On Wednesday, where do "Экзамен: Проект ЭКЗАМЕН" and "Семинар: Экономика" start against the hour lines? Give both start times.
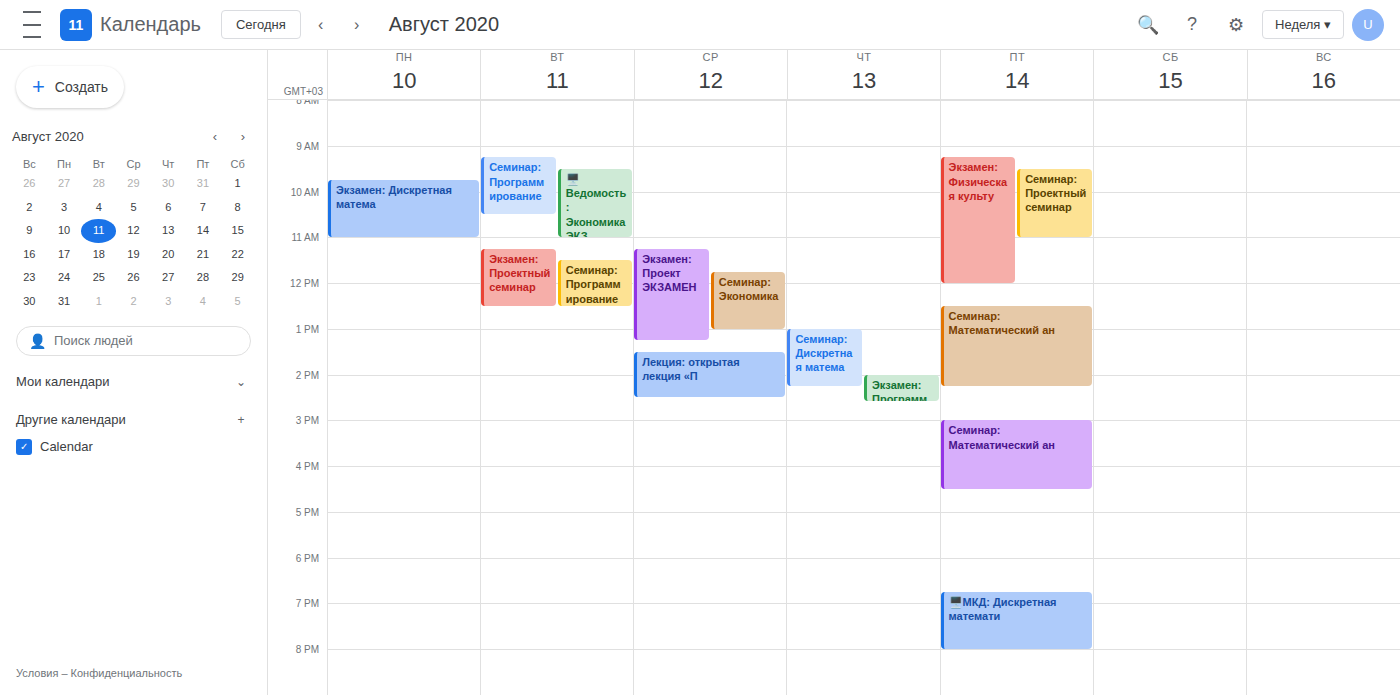
"Экзамен: Проект ЭКЗАМЕН": 11:15 AM, neither: a quarter of the way from the 11 AM line to the 12 PM line. "Семинар: Экономика": 11:45 AM, neither: three quarters of the way from the 11 AM line to the 12 PM line.